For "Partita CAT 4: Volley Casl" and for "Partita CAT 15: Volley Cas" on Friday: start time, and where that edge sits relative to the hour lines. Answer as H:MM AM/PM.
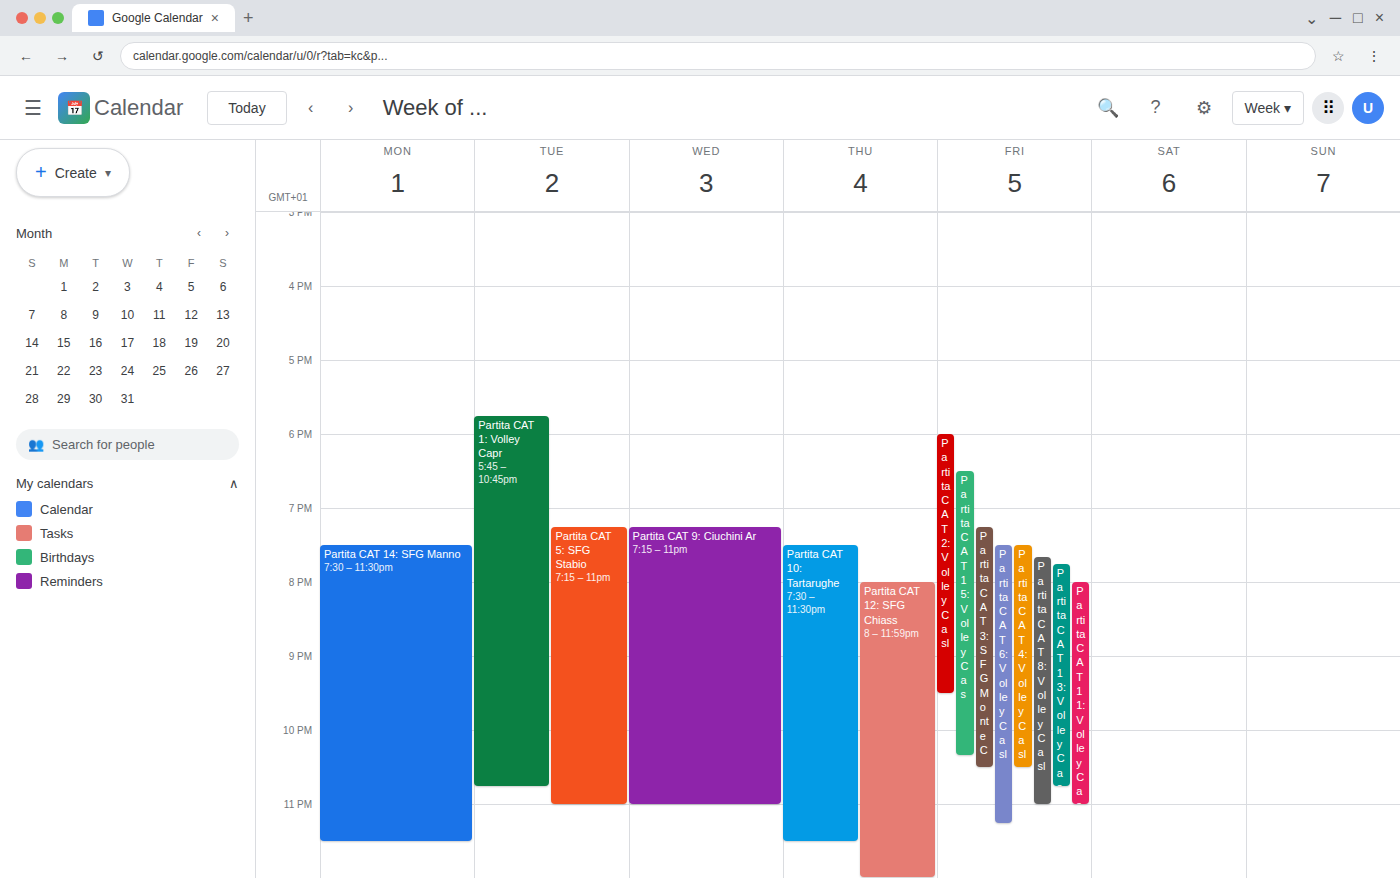
"Partita CAT 4: Volley Casl": 7:30 PM, halfway between the 7 PM and 8 PM lines. "Partita CAT 15: Volley Cas": 6:30 PM, halfway between the 6 PM and 7 PM lines.